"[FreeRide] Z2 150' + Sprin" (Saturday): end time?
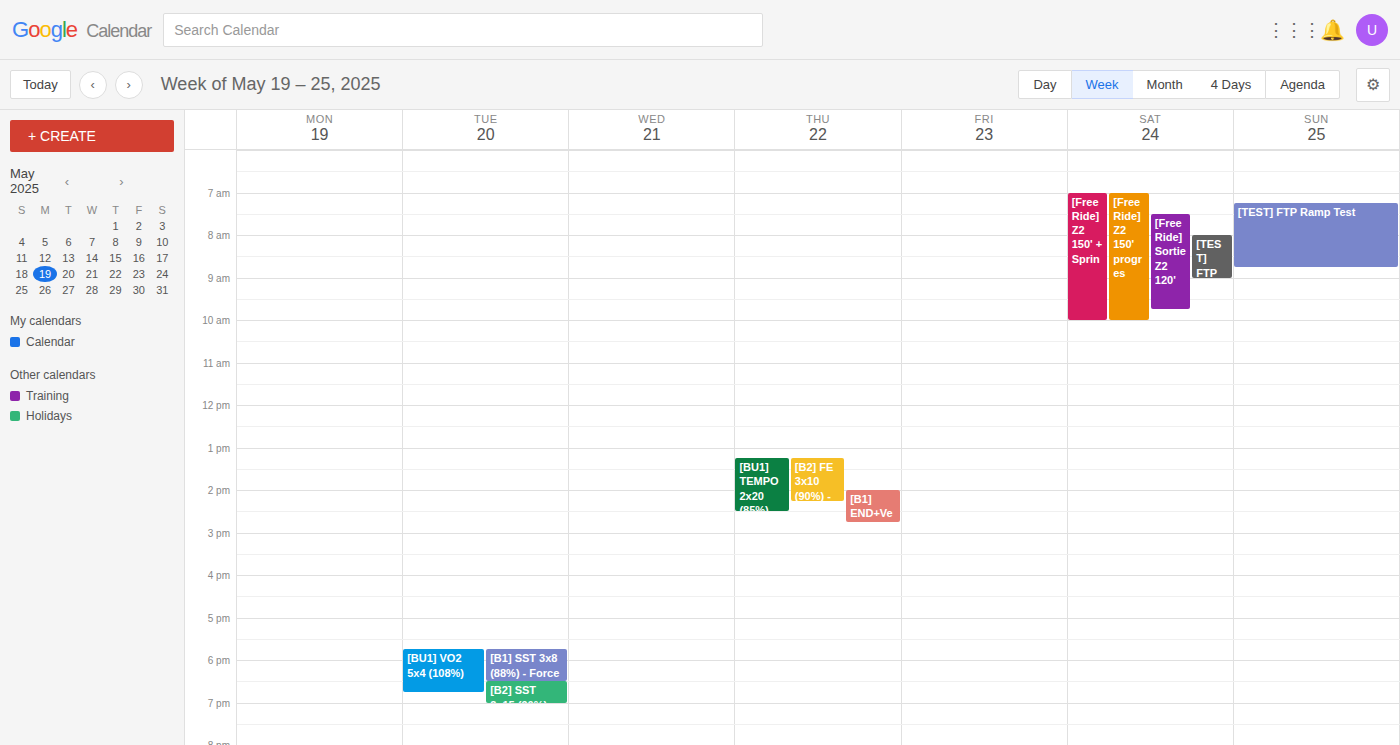
10:00 AM